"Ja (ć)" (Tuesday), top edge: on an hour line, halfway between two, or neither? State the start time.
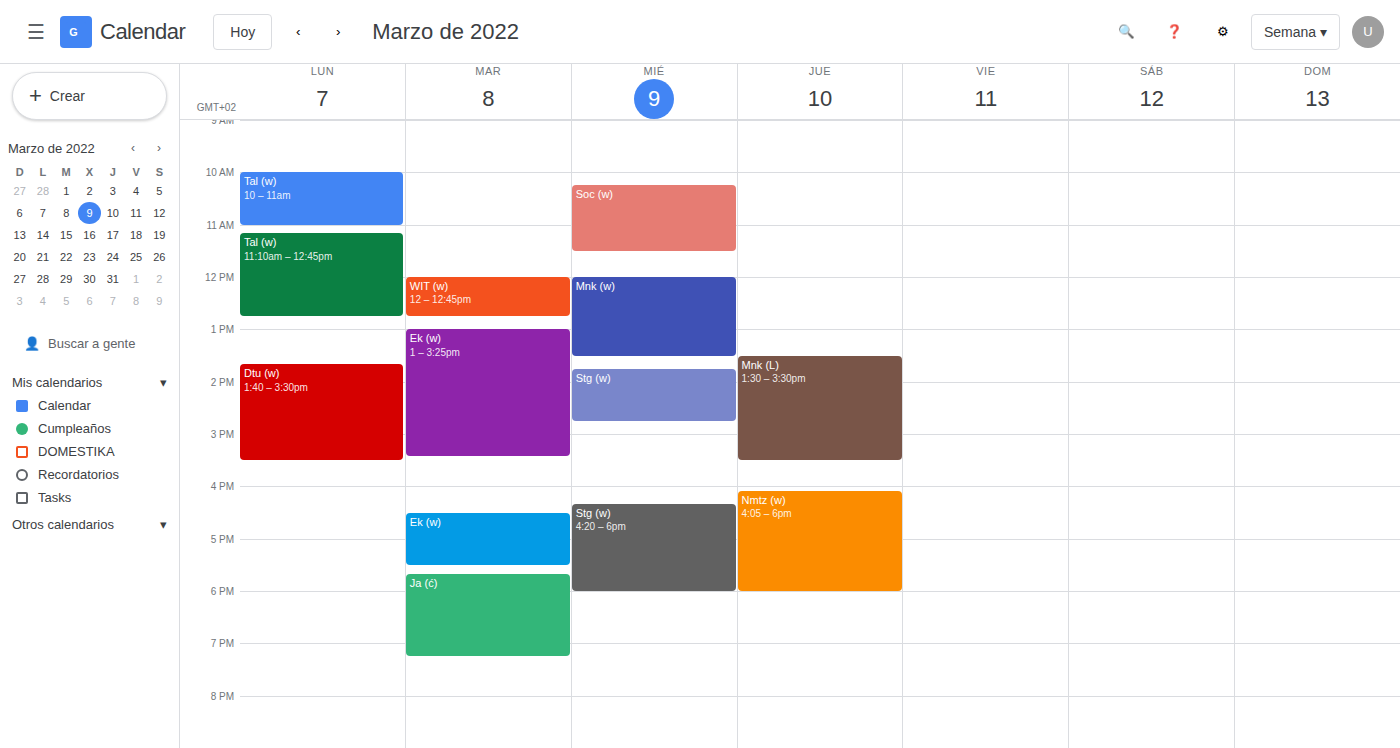
5:40 PM -- neither: 40 minutes below the 5 PM line and 20 minutes above the 6 PM line.